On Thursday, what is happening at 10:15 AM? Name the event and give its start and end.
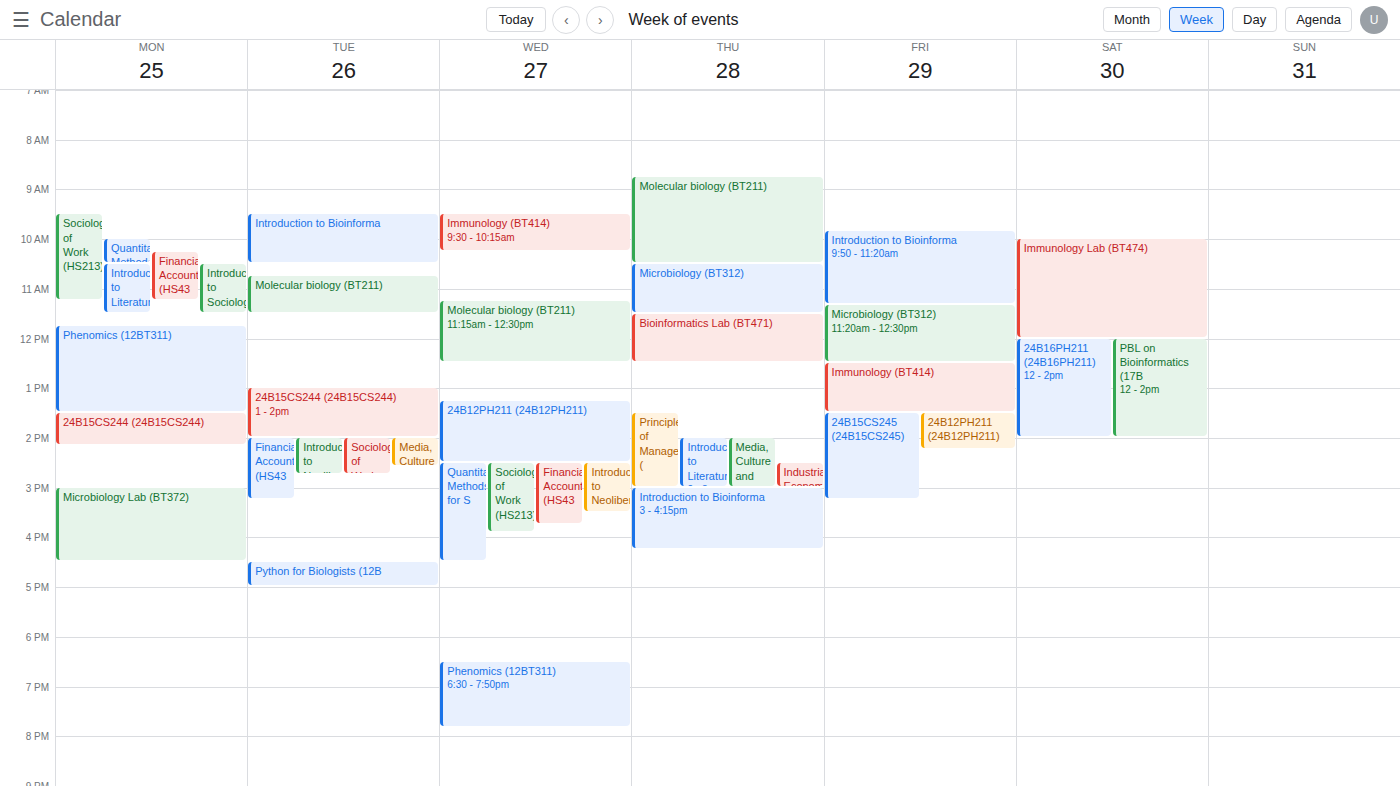
"Molecular biology (BT211)", 8:45 AM to 10:30 AM